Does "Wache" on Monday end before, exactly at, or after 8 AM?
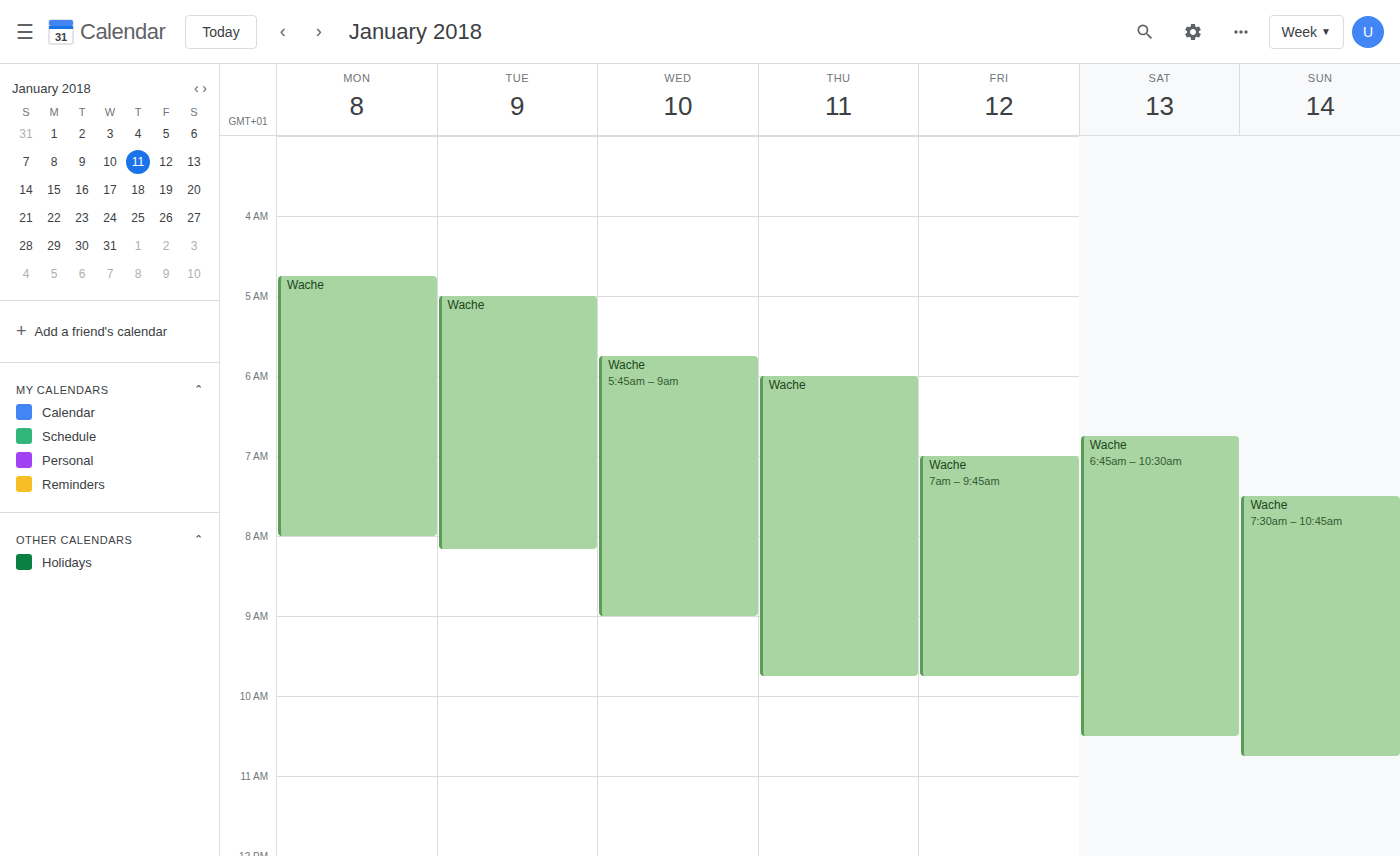
8:00 AM -- exactly at 8 AM, on the 8 AM line.